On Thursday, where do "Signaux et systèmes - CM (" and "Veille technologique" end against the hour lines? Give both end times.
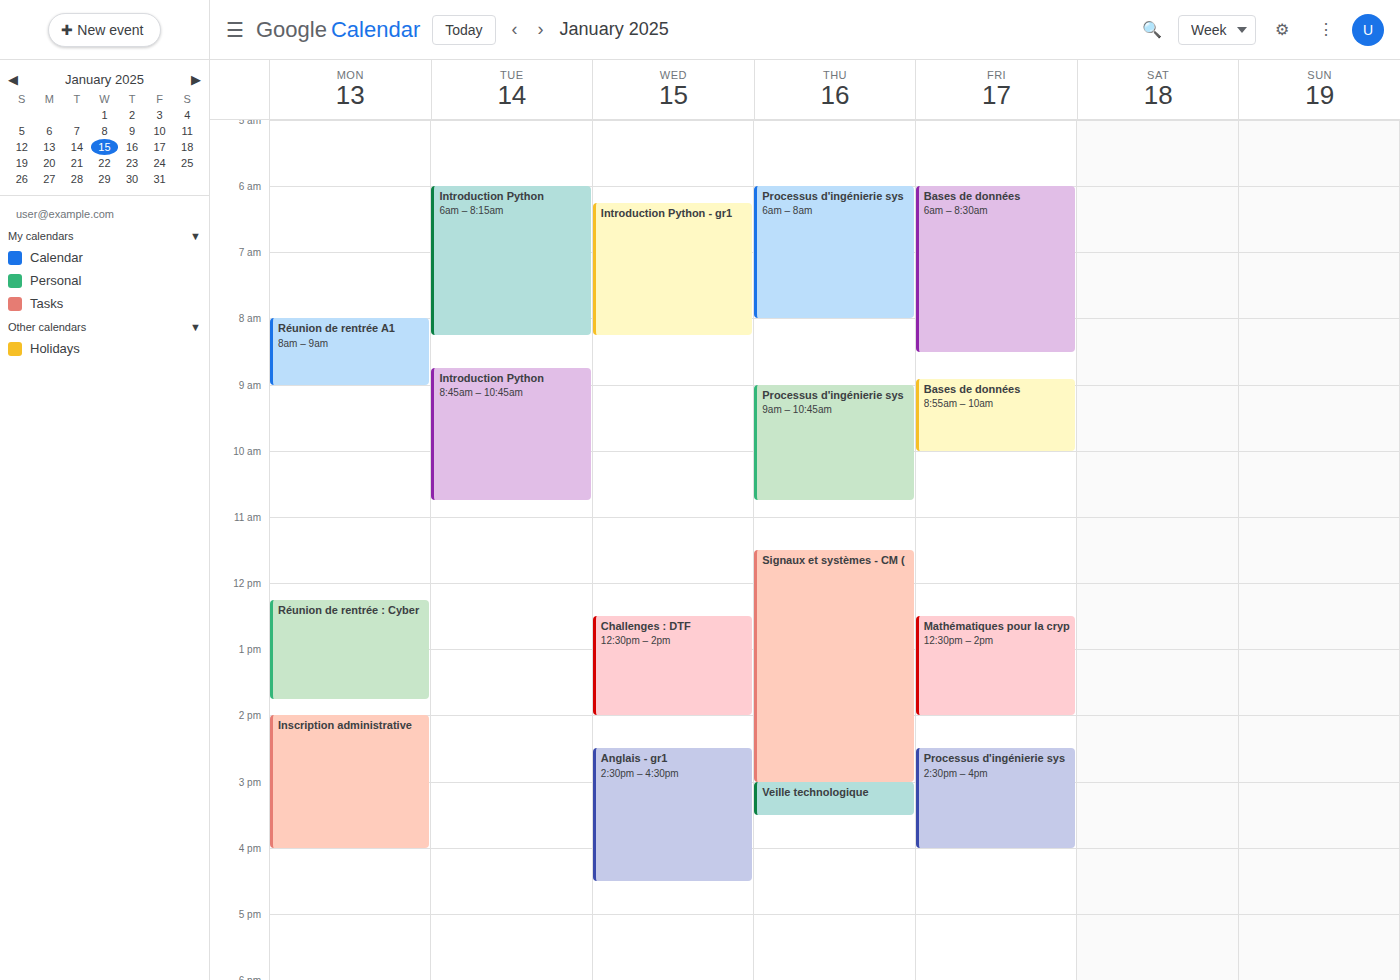
"Signaux et systèmes - CM (": 3:00 PM, exactly on the 3 PM line. "Veille technologique": 3:30 PM, halfway between the 3 PM and 4 PM lines.